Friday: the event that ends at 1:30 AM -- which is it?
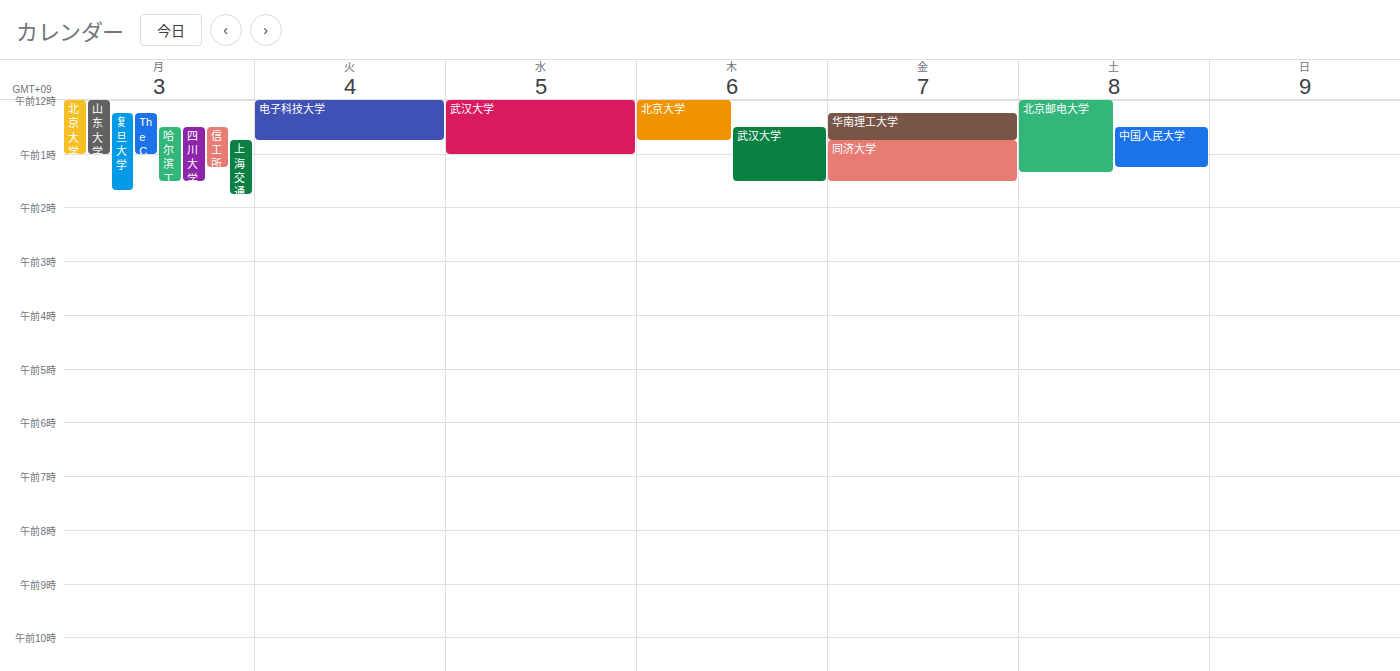
"同济大学"